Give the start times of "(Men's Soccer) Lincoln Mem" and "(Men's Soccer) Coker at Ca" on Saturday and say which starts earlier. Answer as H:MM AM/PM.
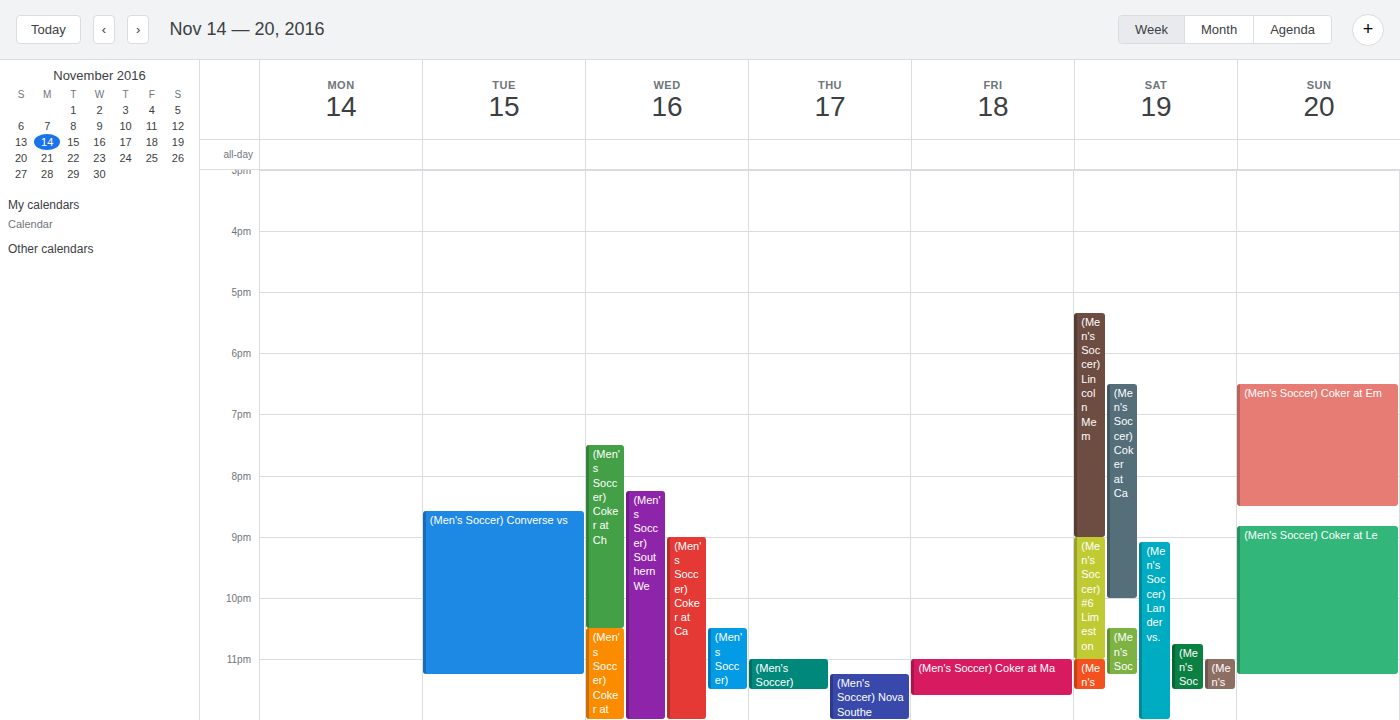
"(Men's Soccer) Lincoln Mem" 5:20 PM; "(Men's Soccer) Coker at Ca" 6:30 PM.